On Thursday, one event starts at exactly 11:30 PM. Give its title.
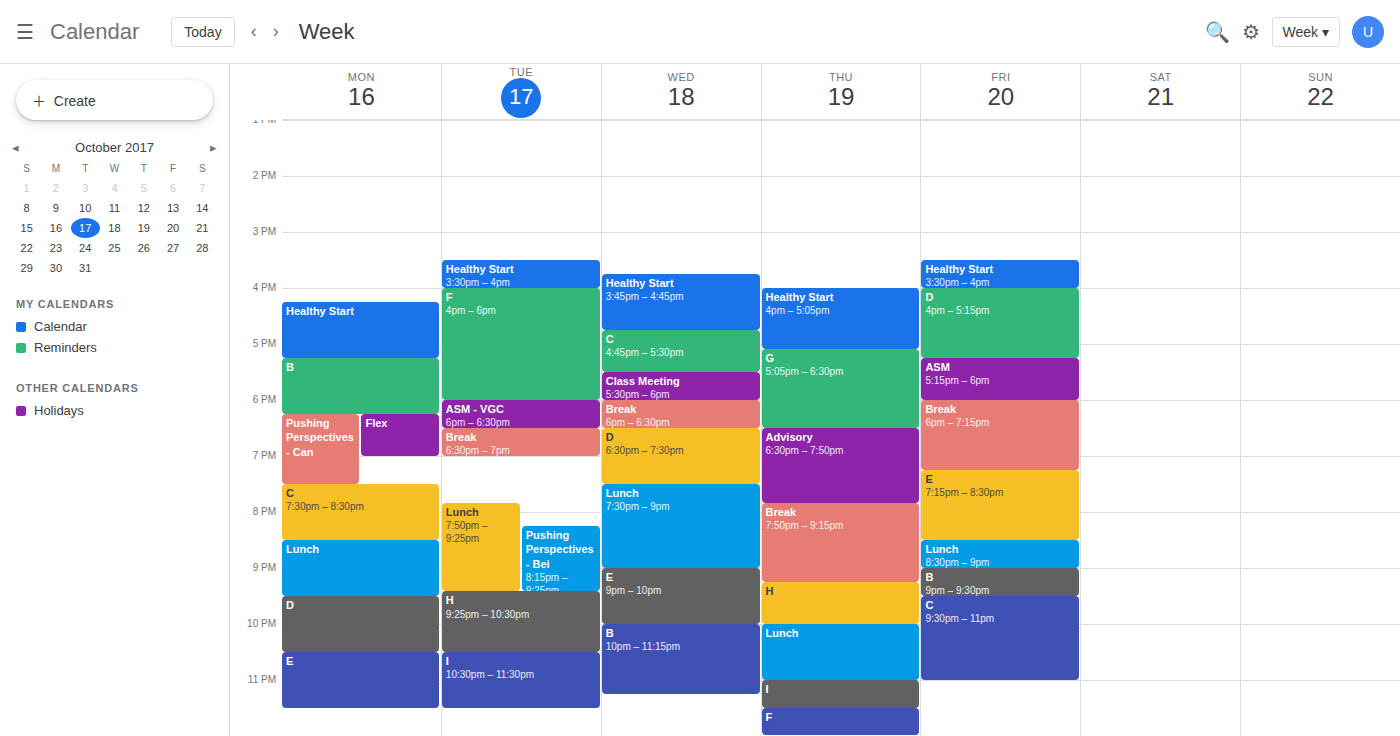
"F"